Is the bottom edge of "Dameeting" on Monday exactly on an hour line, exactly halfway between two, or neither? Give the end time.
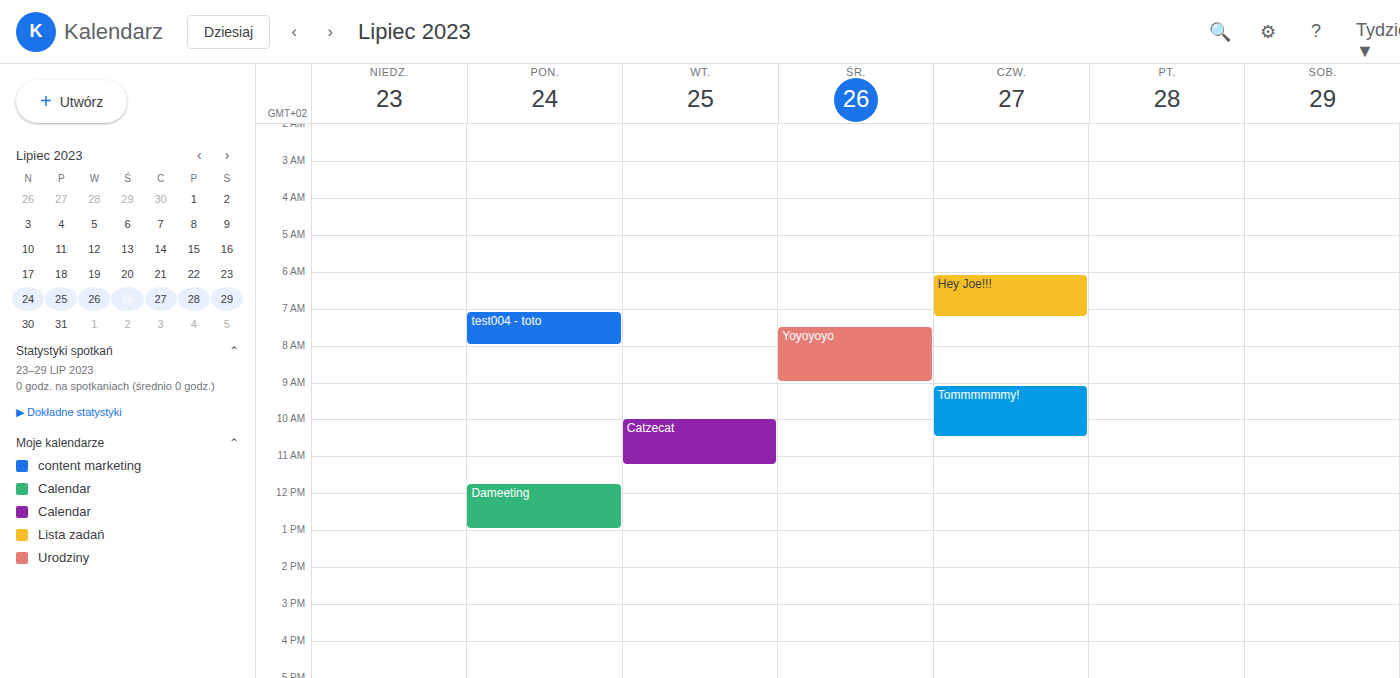
1:00 PM -- exactly on the 1 PM line.